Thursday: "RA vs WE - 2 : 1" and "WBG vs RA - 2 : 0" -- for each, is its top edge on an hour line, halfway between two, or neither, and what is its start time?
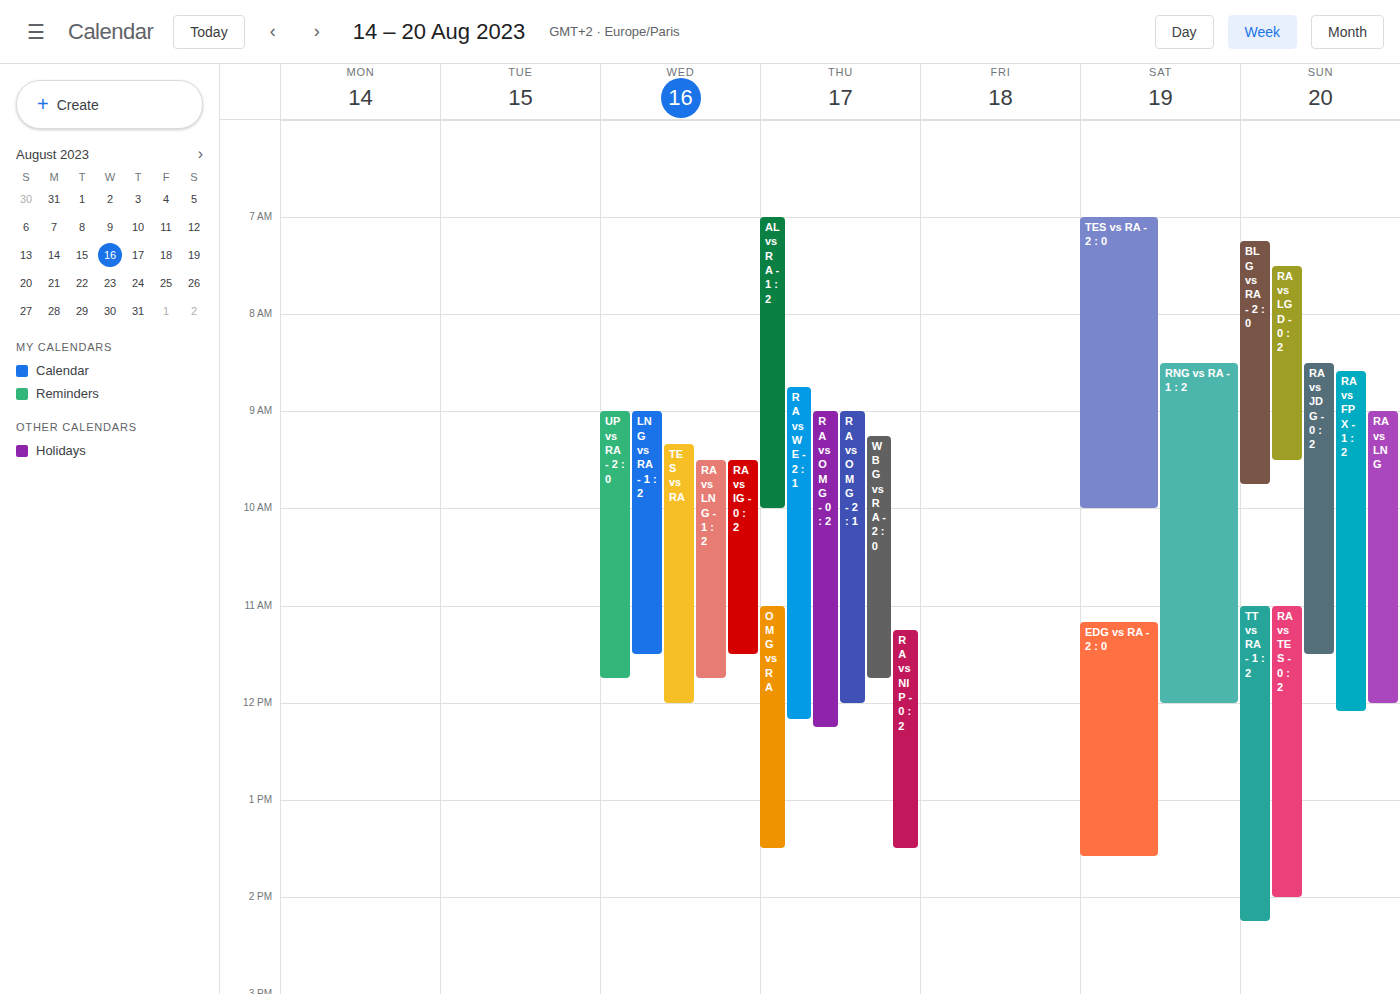
"RA vs WE - 2 : 1": 8:45 AM, neither: three quarters of the way from the 8 AM line to the 9 AM line. "WBG vs RA - 2 : 0": 9:15 AM, neither: a quarter of the way from the 9 AM line to the 10 AM line.